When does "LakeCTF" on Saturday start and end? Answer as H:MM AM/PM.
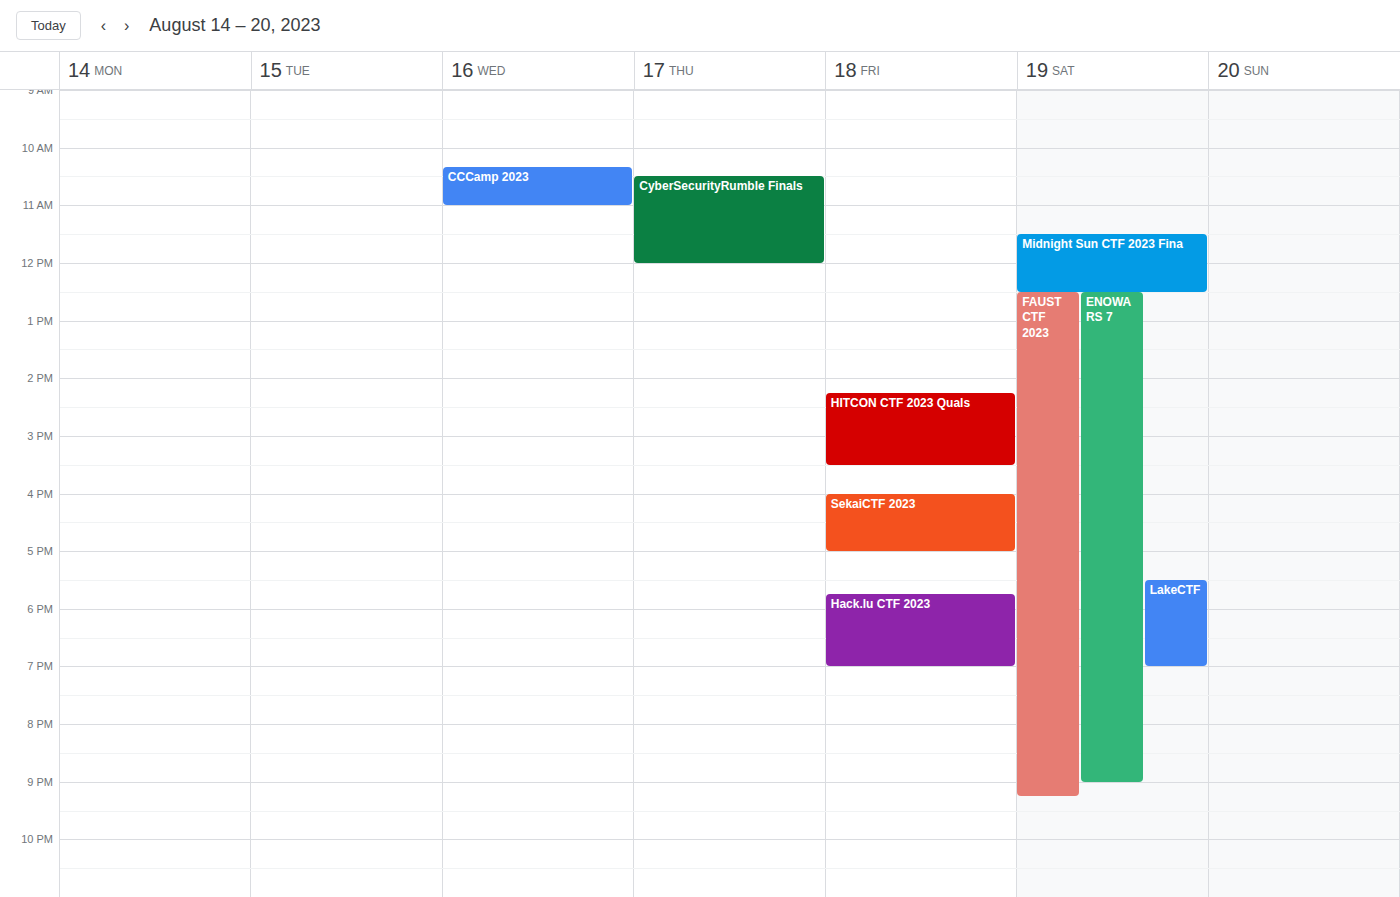
5:30 PM to 7:00 PM